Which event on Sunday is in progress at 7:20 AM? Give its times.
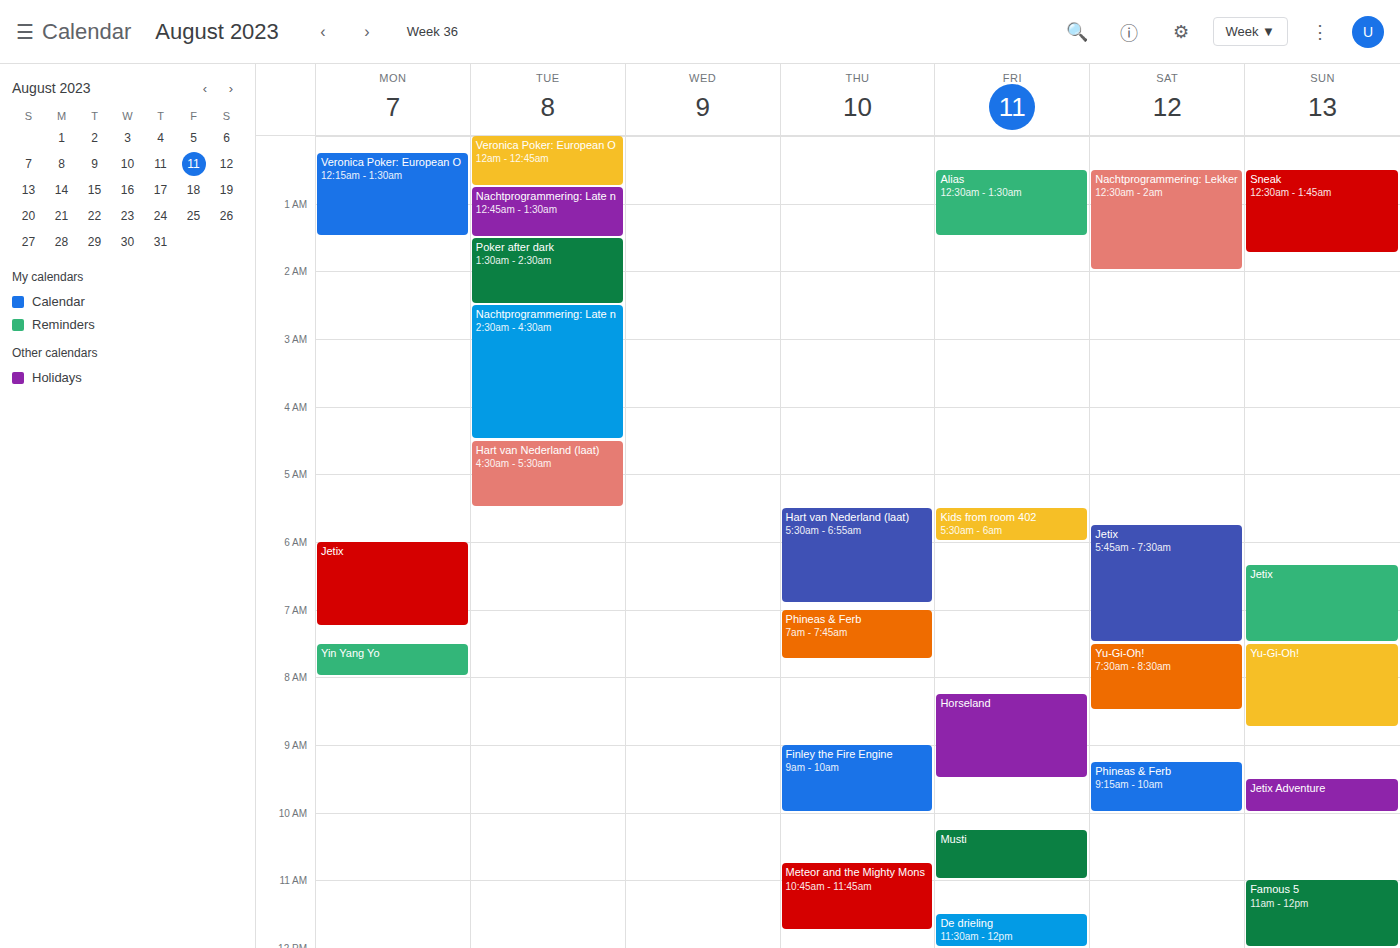
"Jetix", 6:20 AM to 7:30 AM